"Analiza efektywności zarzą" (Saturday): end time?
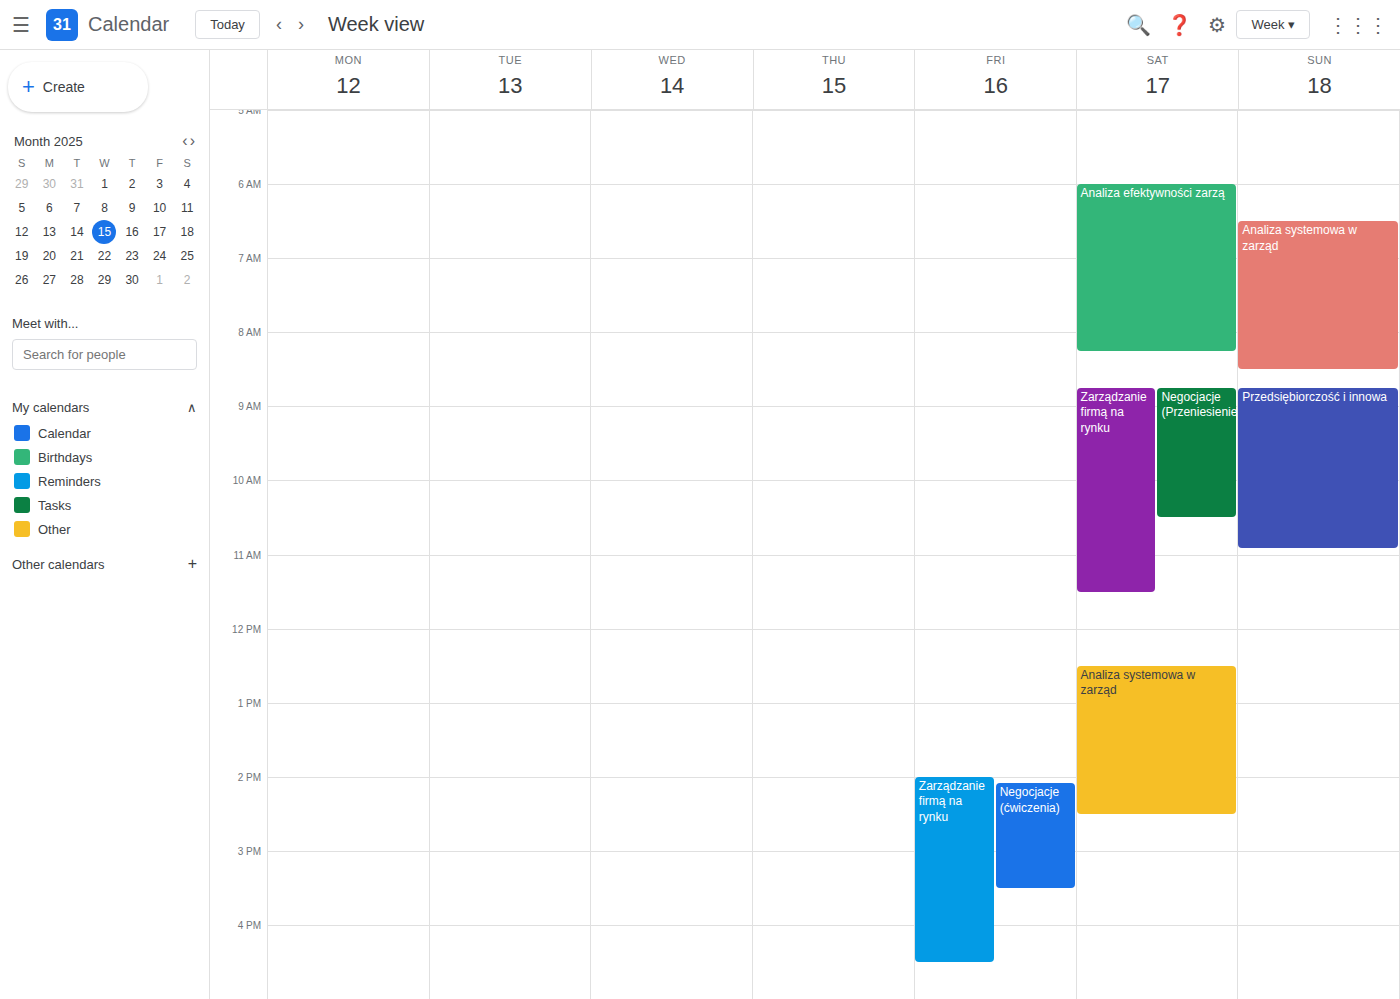
8:15 AM